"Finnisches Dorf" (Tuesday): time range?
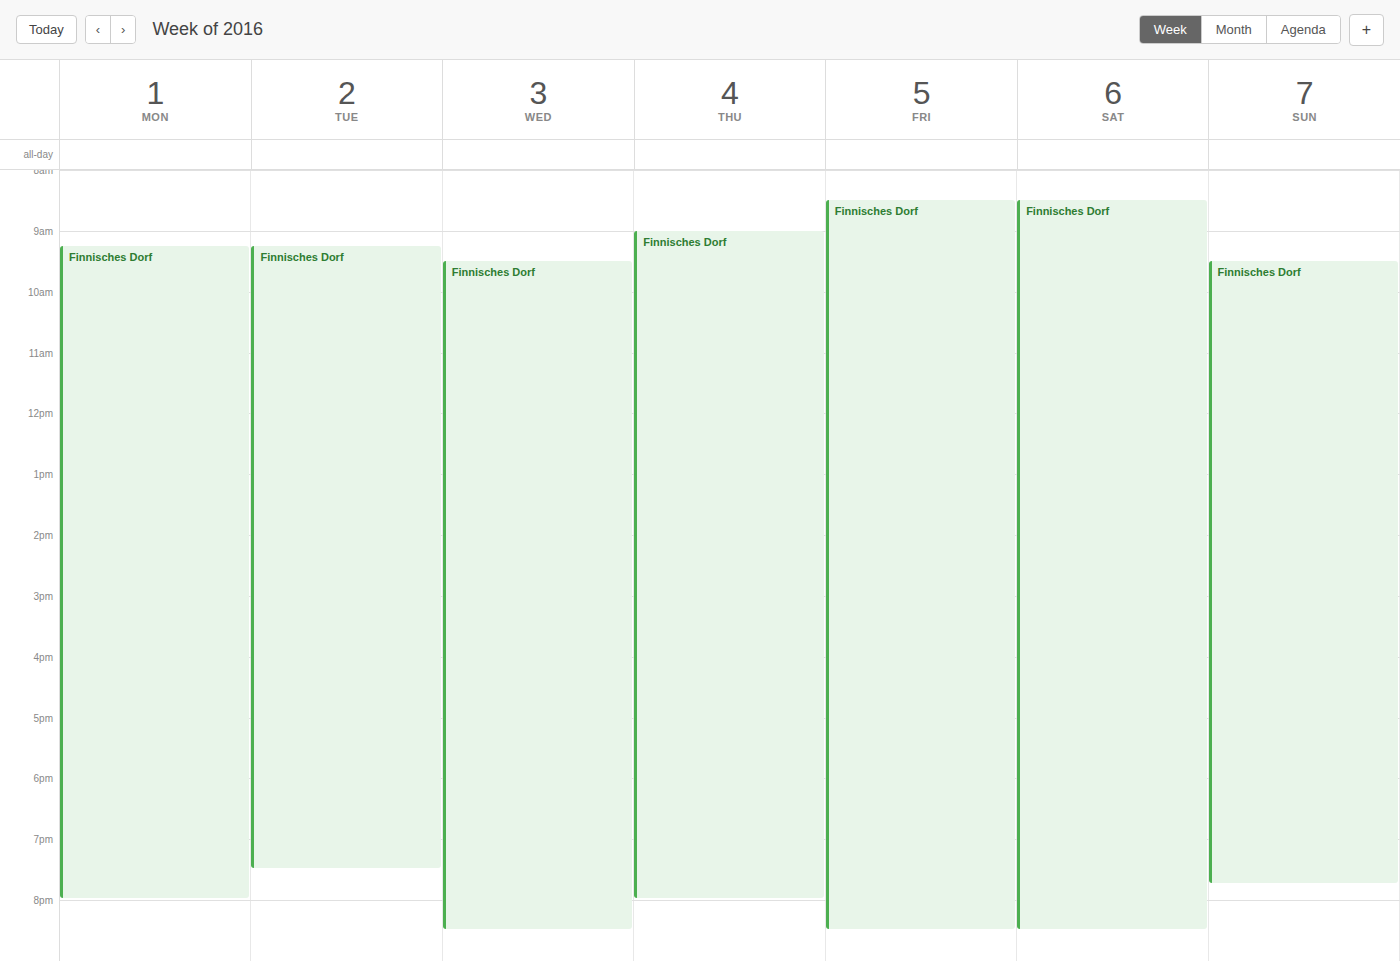
9:15 AM to 7:30 PM